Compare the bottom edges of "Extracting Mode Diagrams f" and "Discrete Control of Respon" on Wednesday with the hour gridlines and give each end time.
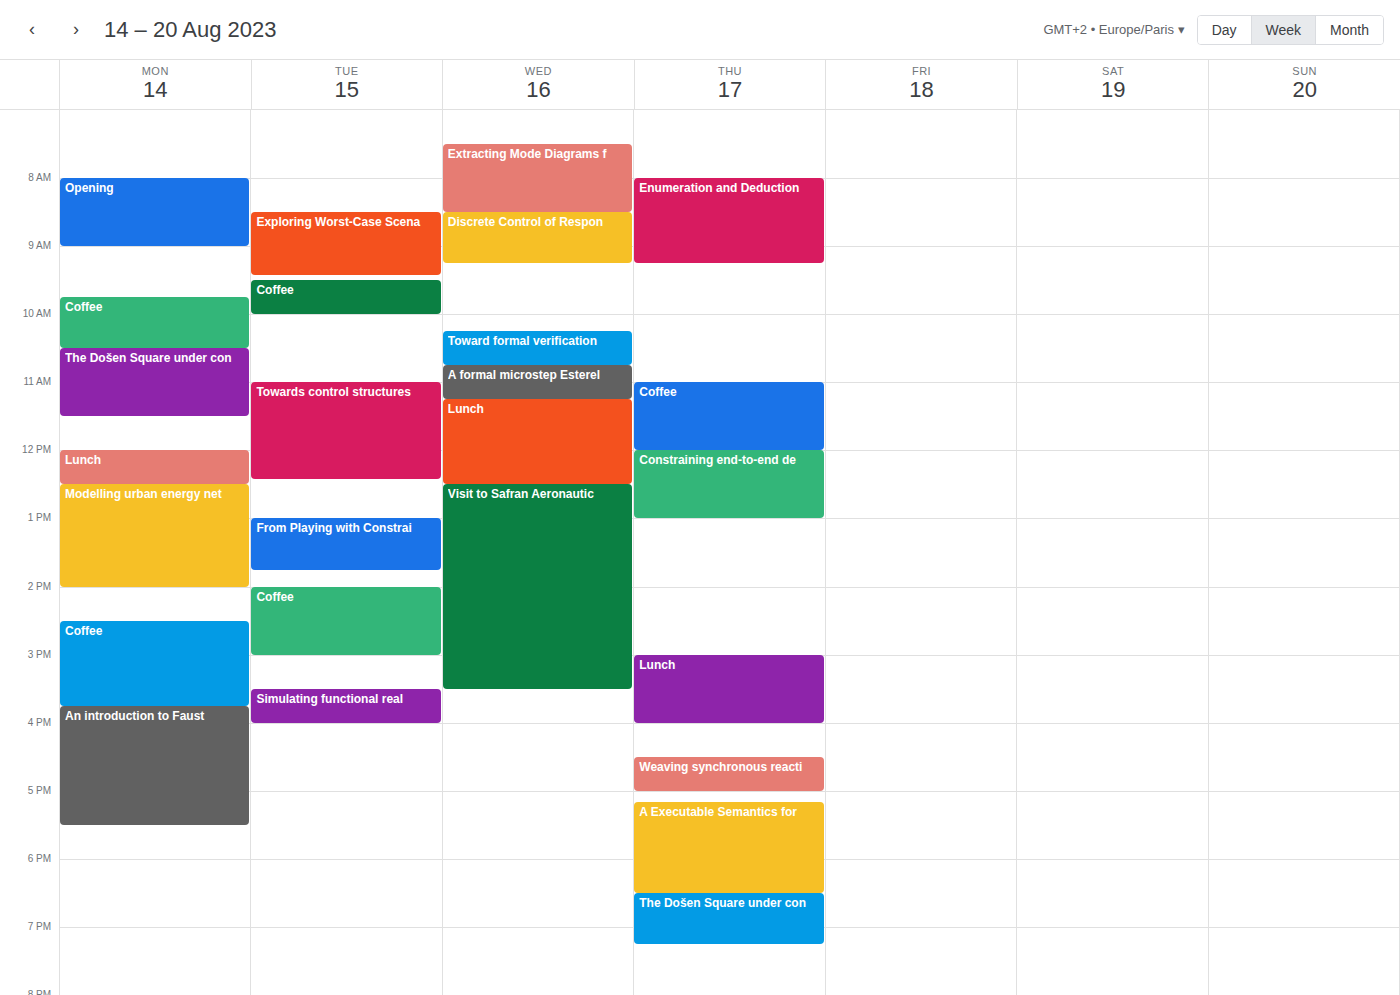
"Extracting Mode Diagrams f": 8:30 AM, halfway between the 8 AM and 9 AM lines. "Discrete Control of Respon": 9:15 AM, neither: a quarter of the way from the 9 AM line to the 10 AM line.